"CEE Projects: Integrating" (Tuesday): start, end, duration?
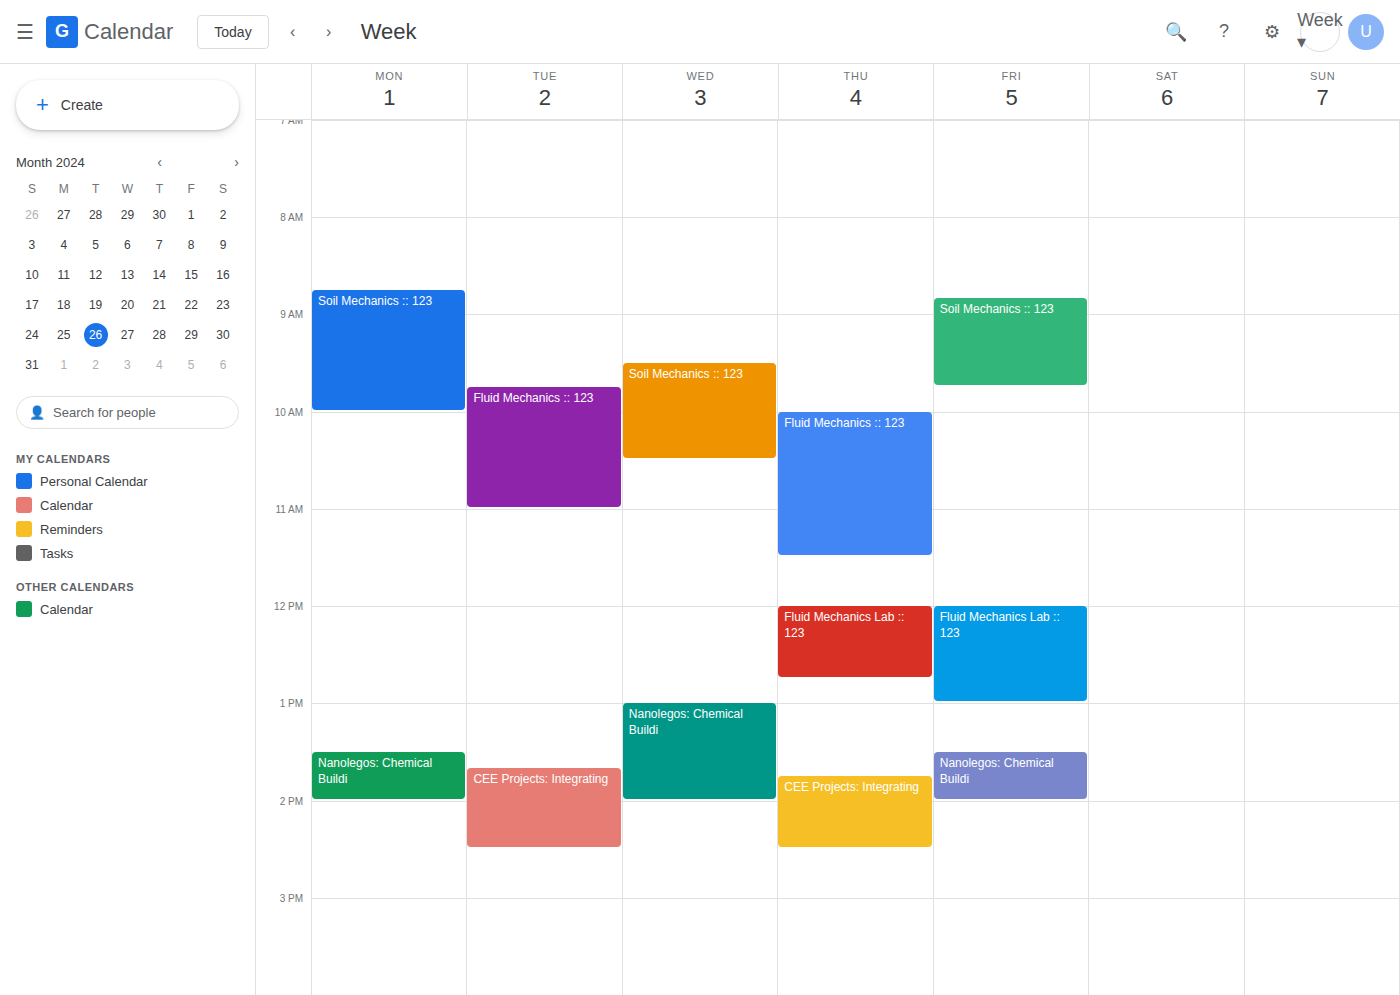
1:40 PM to 2:30 PM, 50 minutes